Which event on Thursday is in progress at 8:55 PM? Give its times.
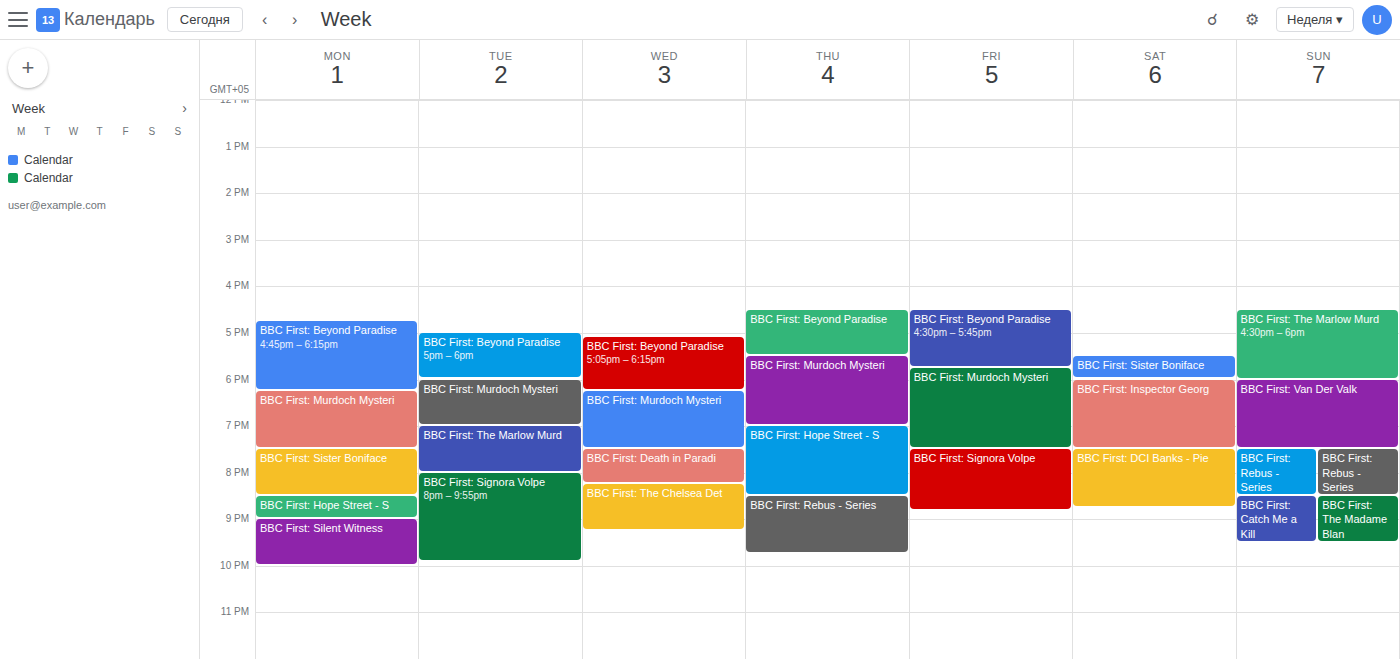
"BBC First: Rebus - Series", 8:30 PM to 9:45 PM